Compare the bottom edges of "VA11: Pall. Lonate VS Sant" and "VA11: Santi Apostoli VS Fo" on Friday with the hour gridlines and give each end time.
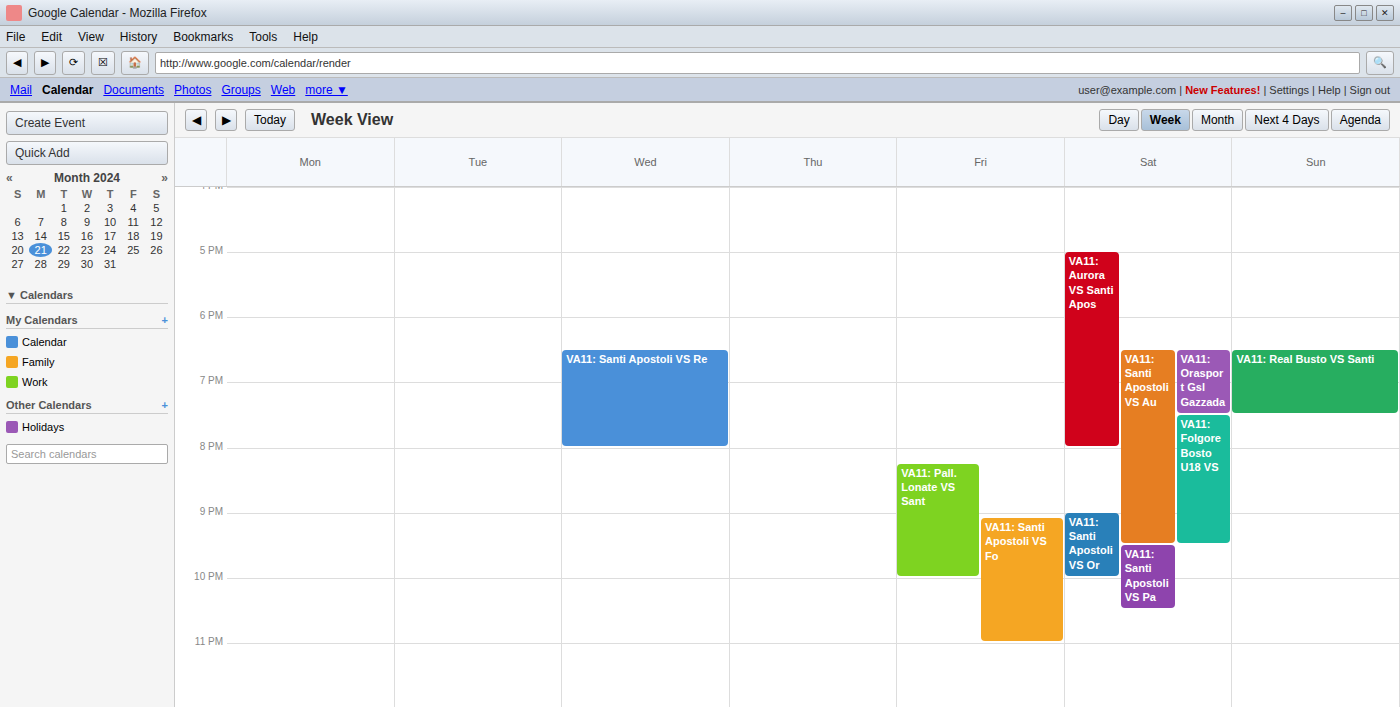
"VA11: Pall. Lonate VS Sant": 10:00 PM, exactly on the 10 PM line. "VA11: Santi Apostoli VS Fo": 11:00 PM, exactly on the 11 PM line.